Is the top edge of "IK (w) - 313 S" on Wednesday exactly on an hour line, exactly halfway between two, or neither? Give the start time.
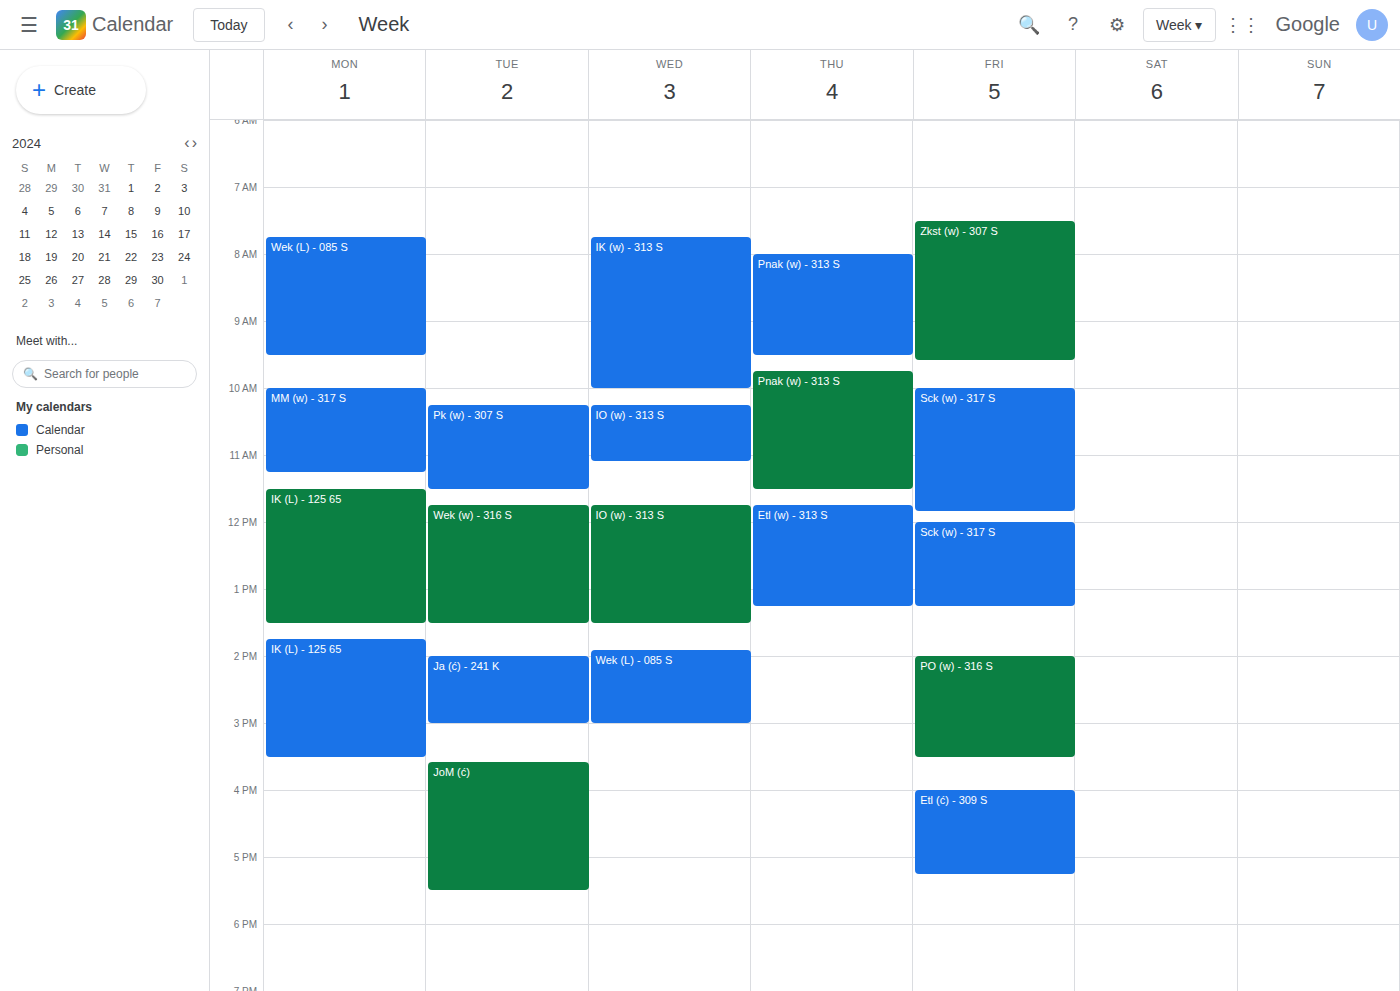
7:45 AM -- neither: three quarters of the way from the 7 AM line to the 8 AM line.